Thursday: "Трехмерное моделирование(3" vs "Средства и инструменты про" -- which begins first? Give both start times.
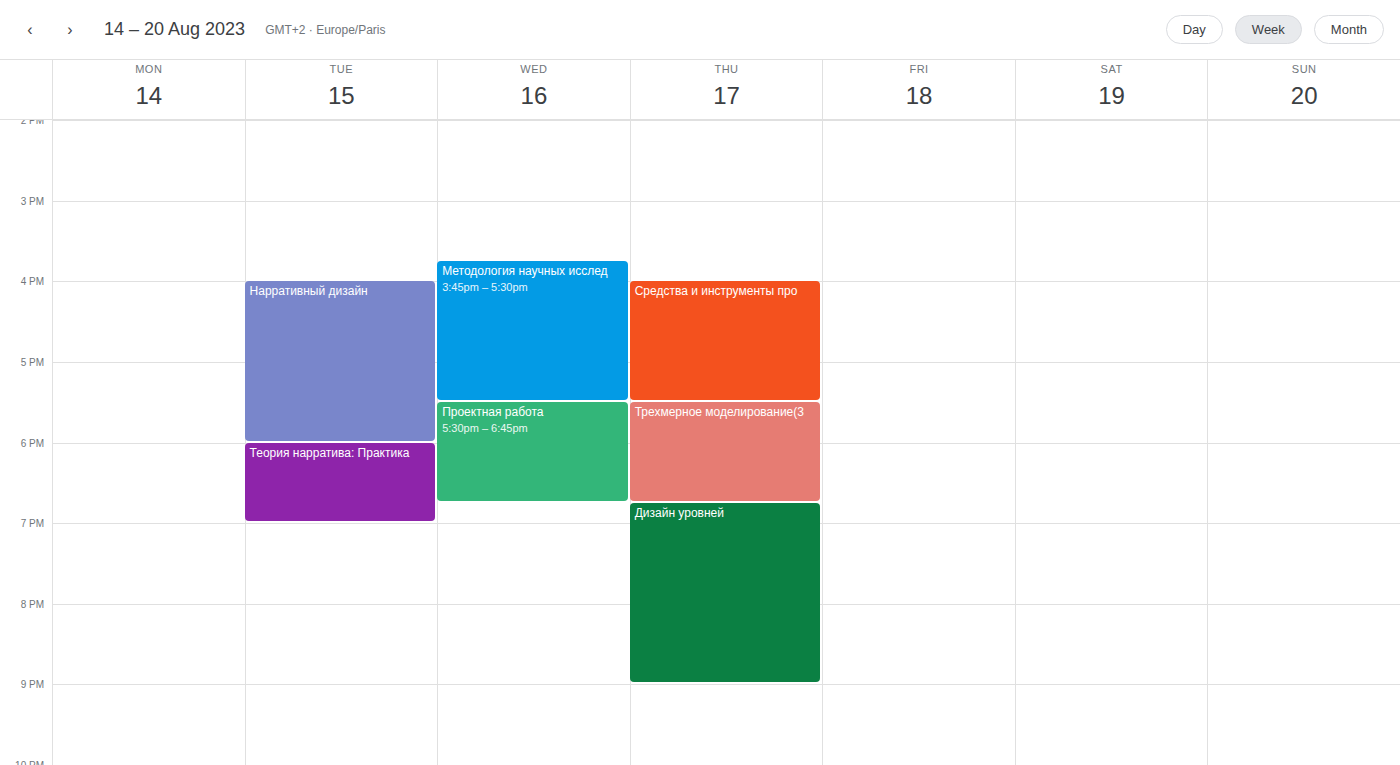
"Средства и инструменты про" 16:00; "Трехмерное моделирование(3" 17:30.